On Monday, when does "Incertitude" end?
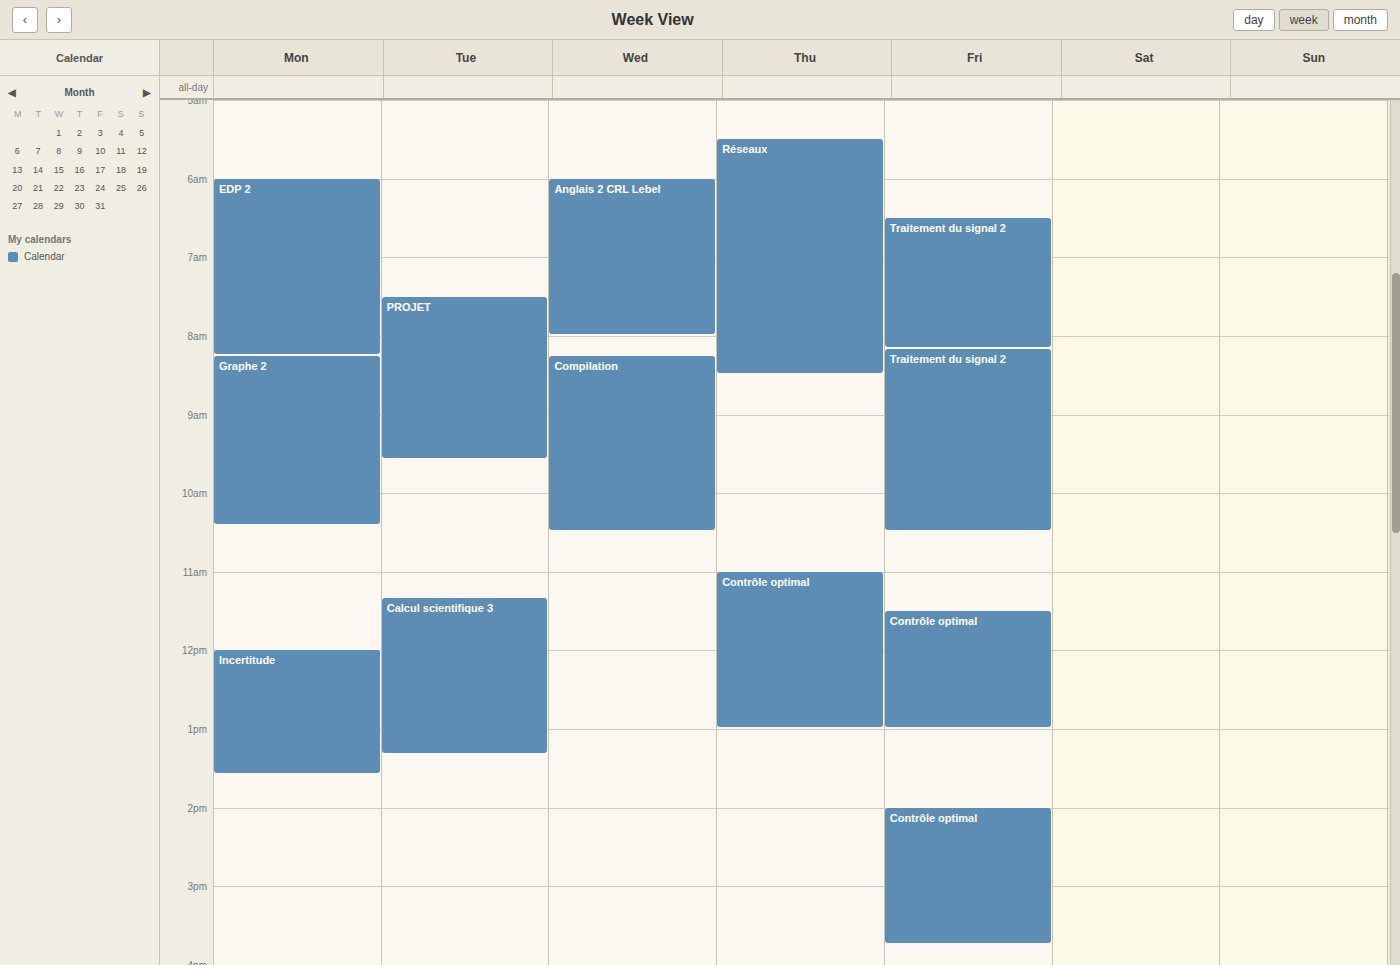
1:35 PM